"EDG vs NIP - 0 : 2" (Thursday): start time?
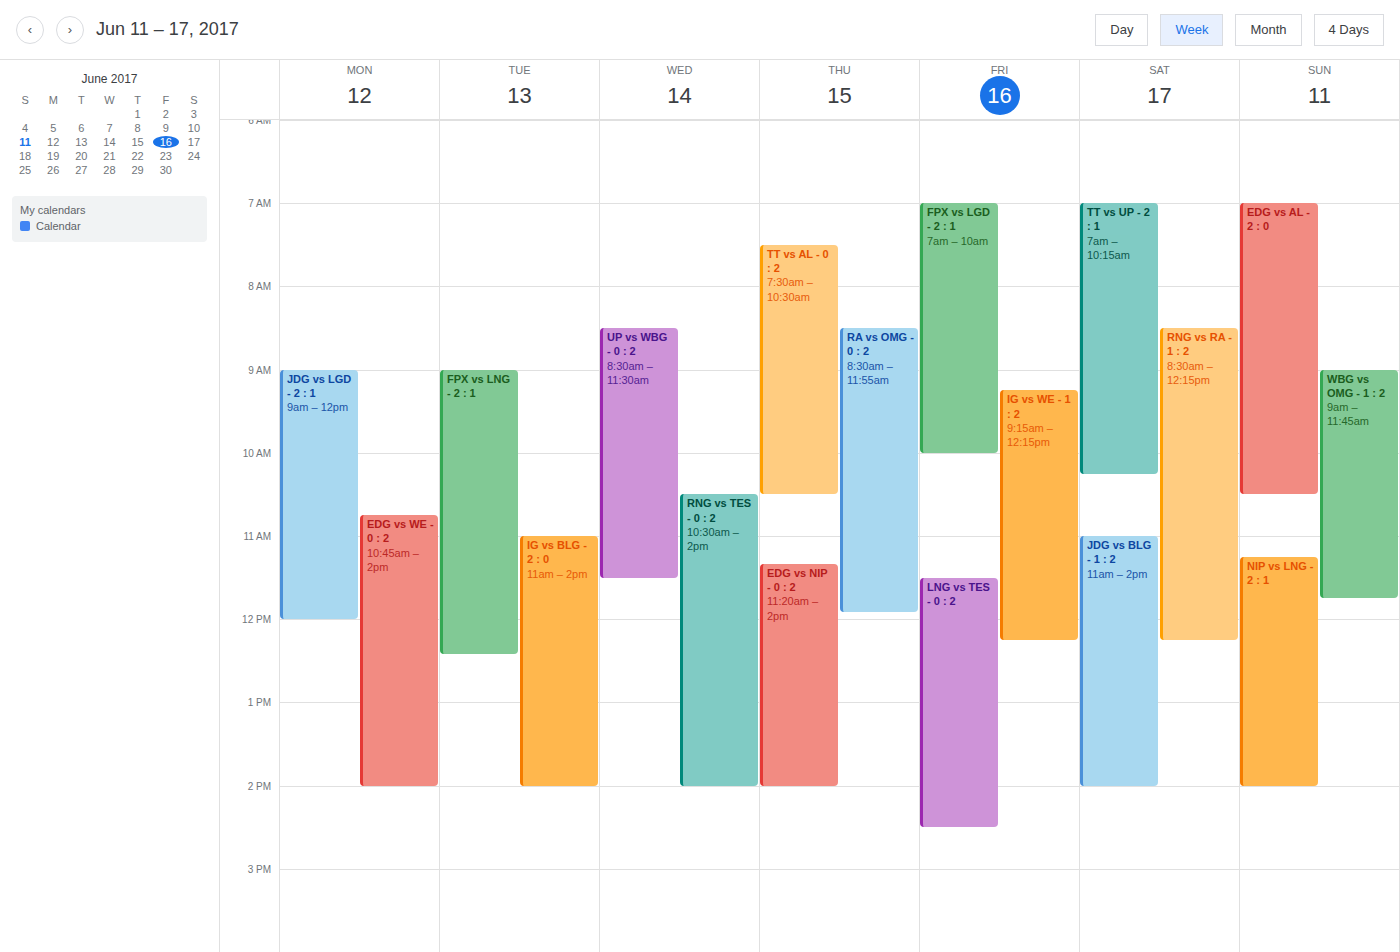
11:20 AM